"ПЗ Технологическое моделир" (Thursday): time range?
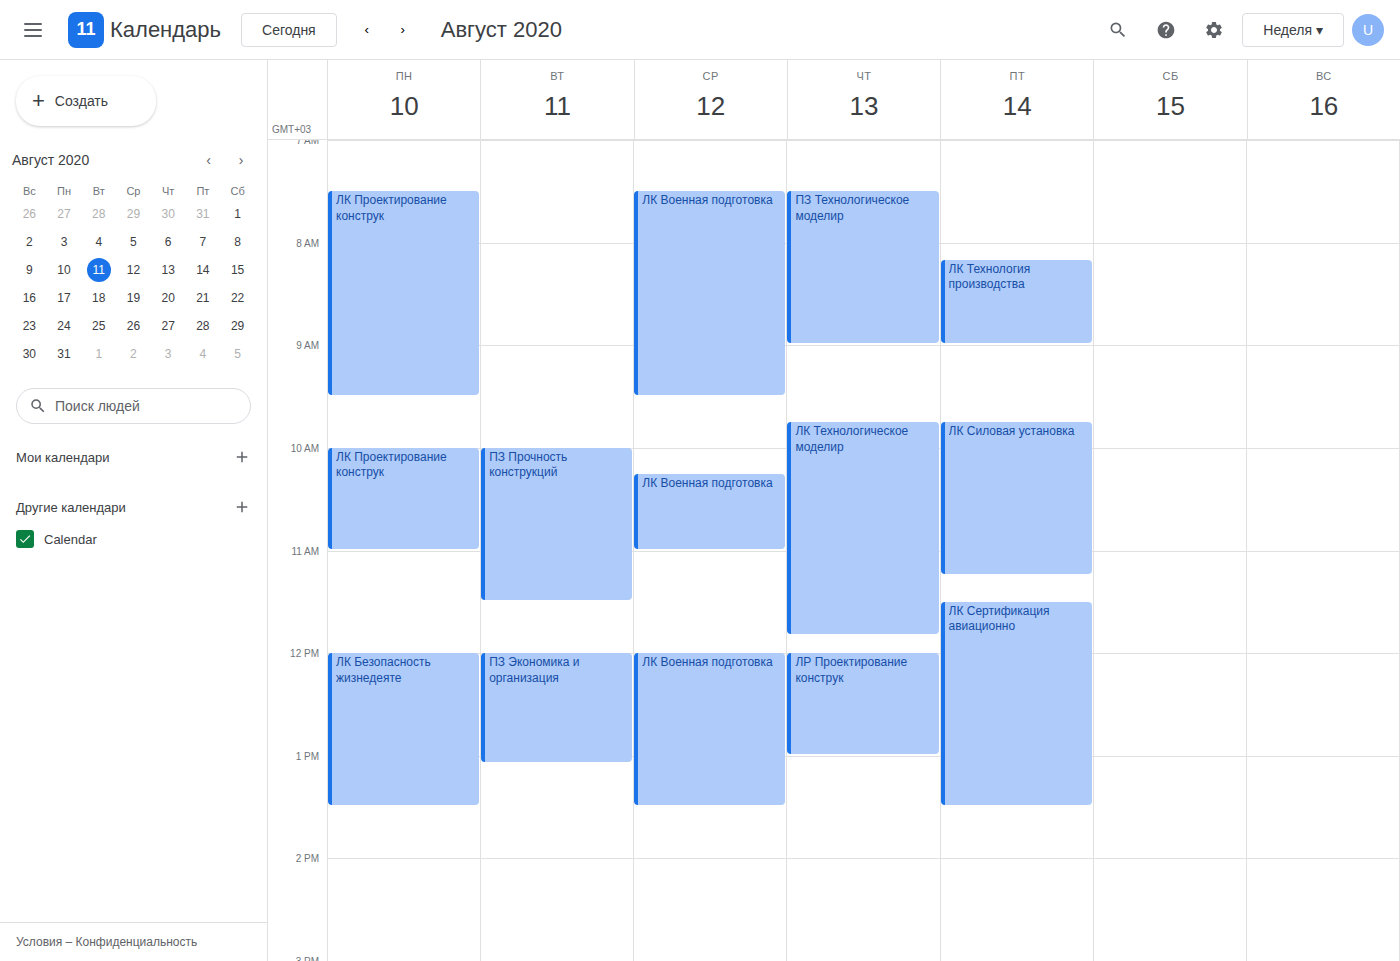
7:30 AM to 9:00 AM